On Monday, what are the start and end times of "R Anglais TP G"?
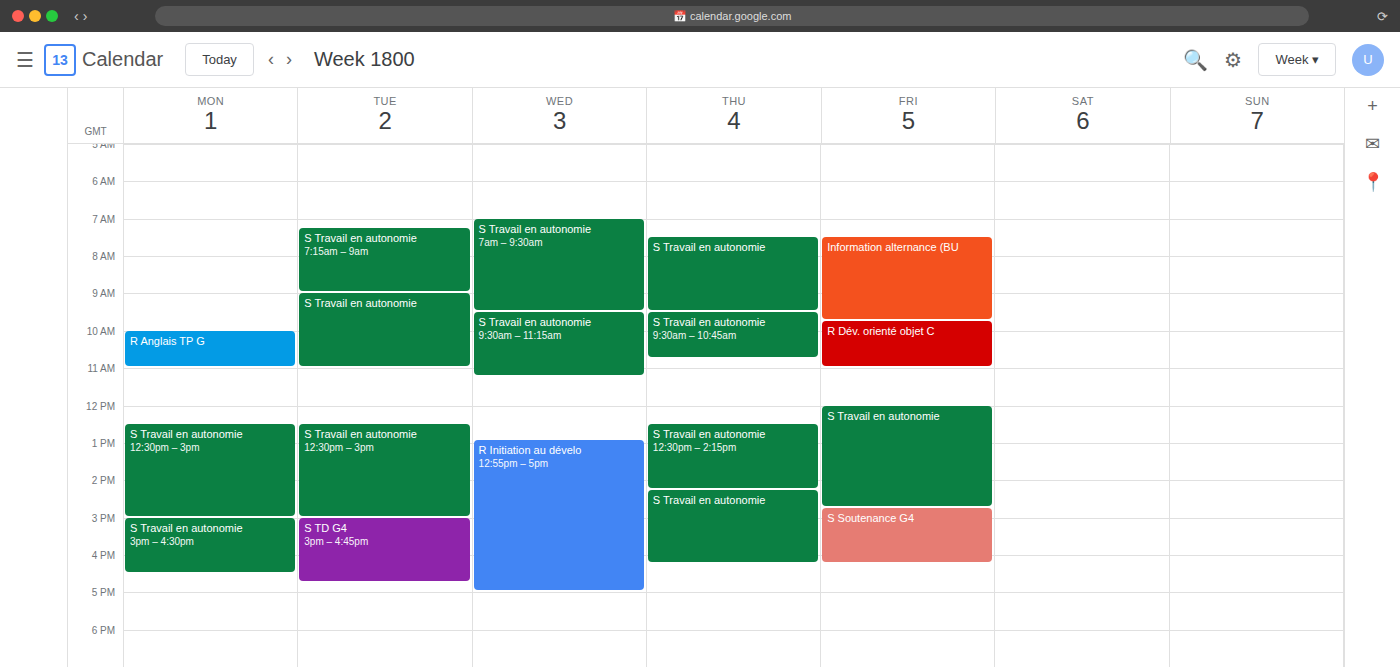
10:00 AM to 11:00 AM